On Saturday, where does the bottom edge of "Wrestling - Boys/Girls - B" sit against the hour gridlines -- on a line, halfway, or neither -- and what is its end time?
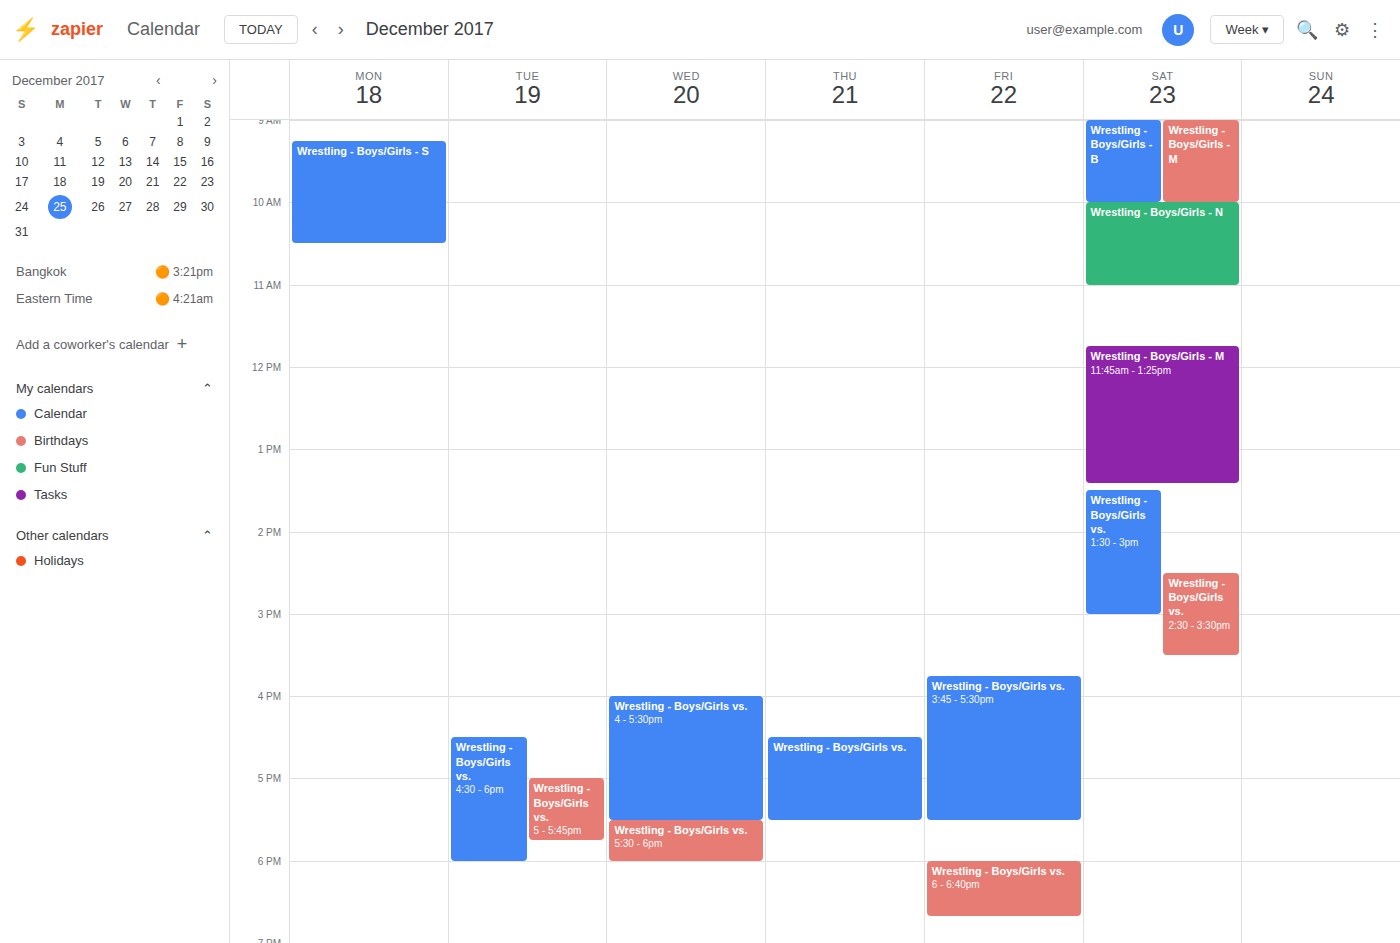
10:00 AM -- exactly on the 10 AM line.